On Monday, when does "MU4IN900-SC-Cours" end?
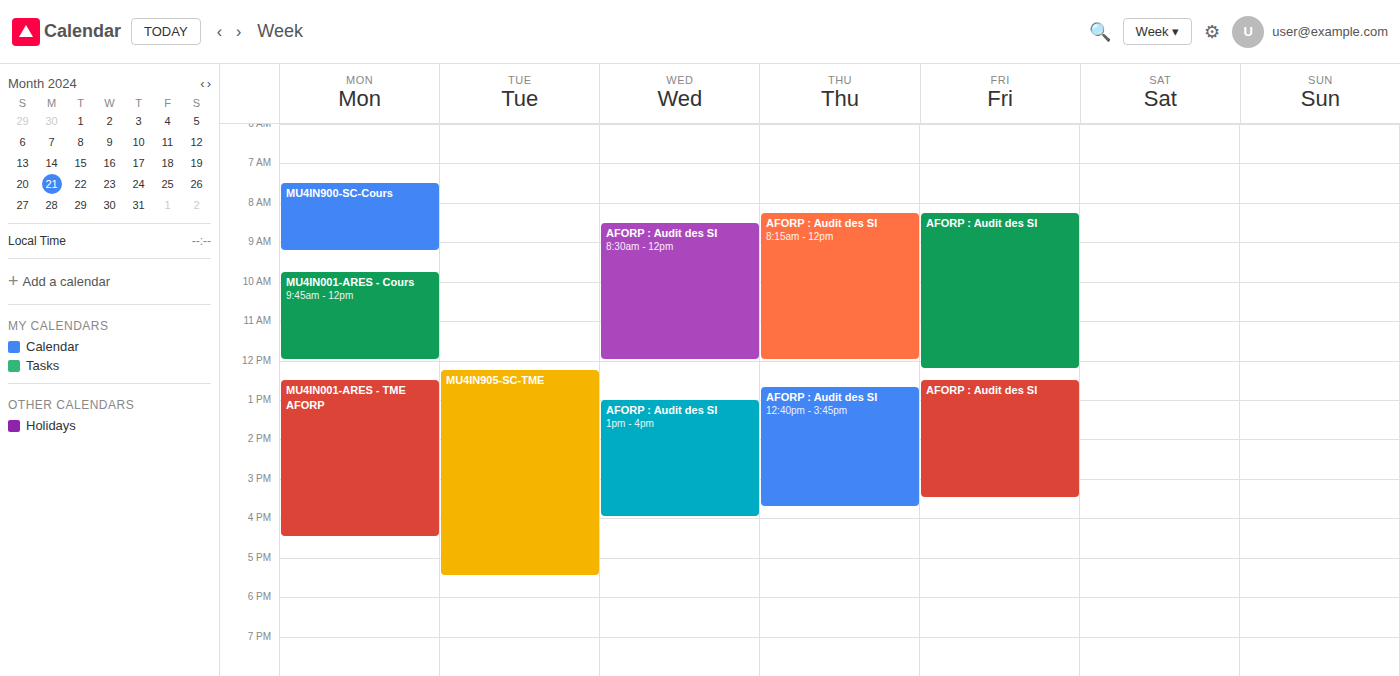
9:15 AM